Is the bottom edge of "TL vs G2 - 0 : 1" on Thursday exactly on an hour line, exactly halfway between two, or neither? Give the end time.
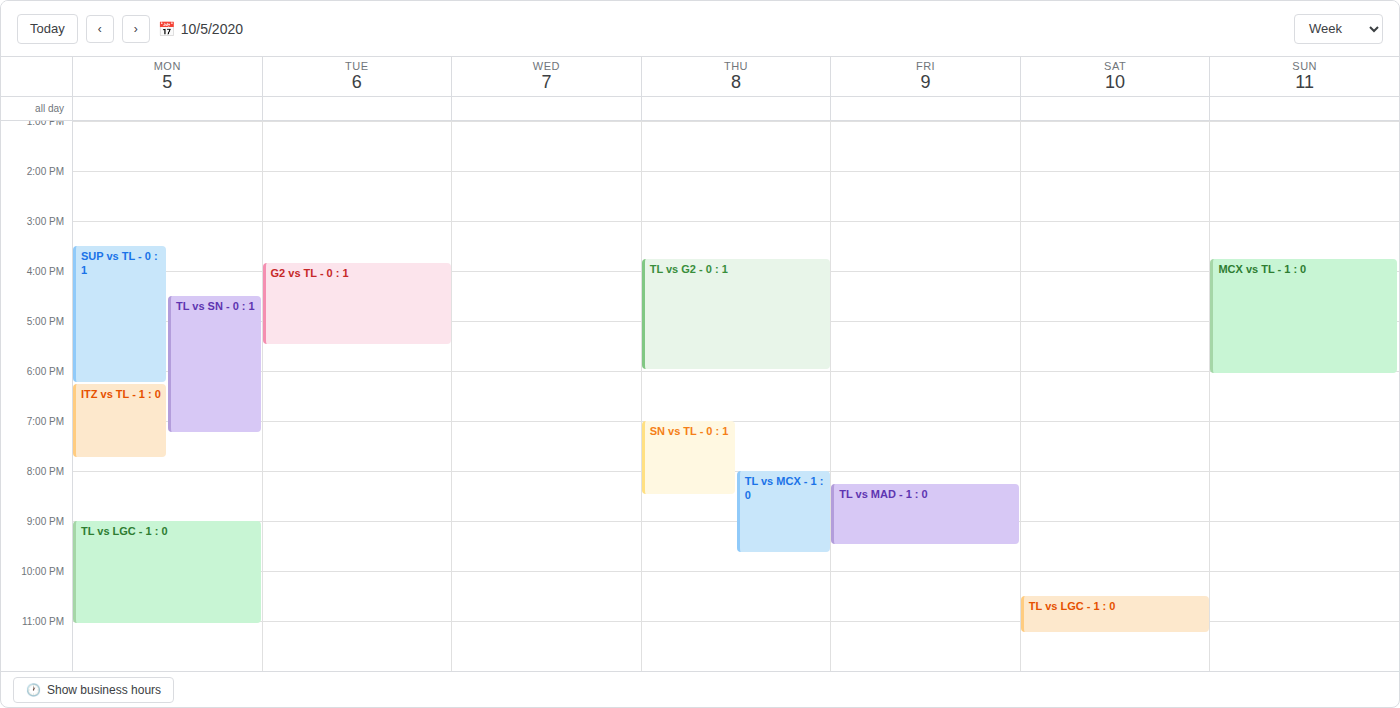
6:00 PM -- exactly on the 6 PM line.